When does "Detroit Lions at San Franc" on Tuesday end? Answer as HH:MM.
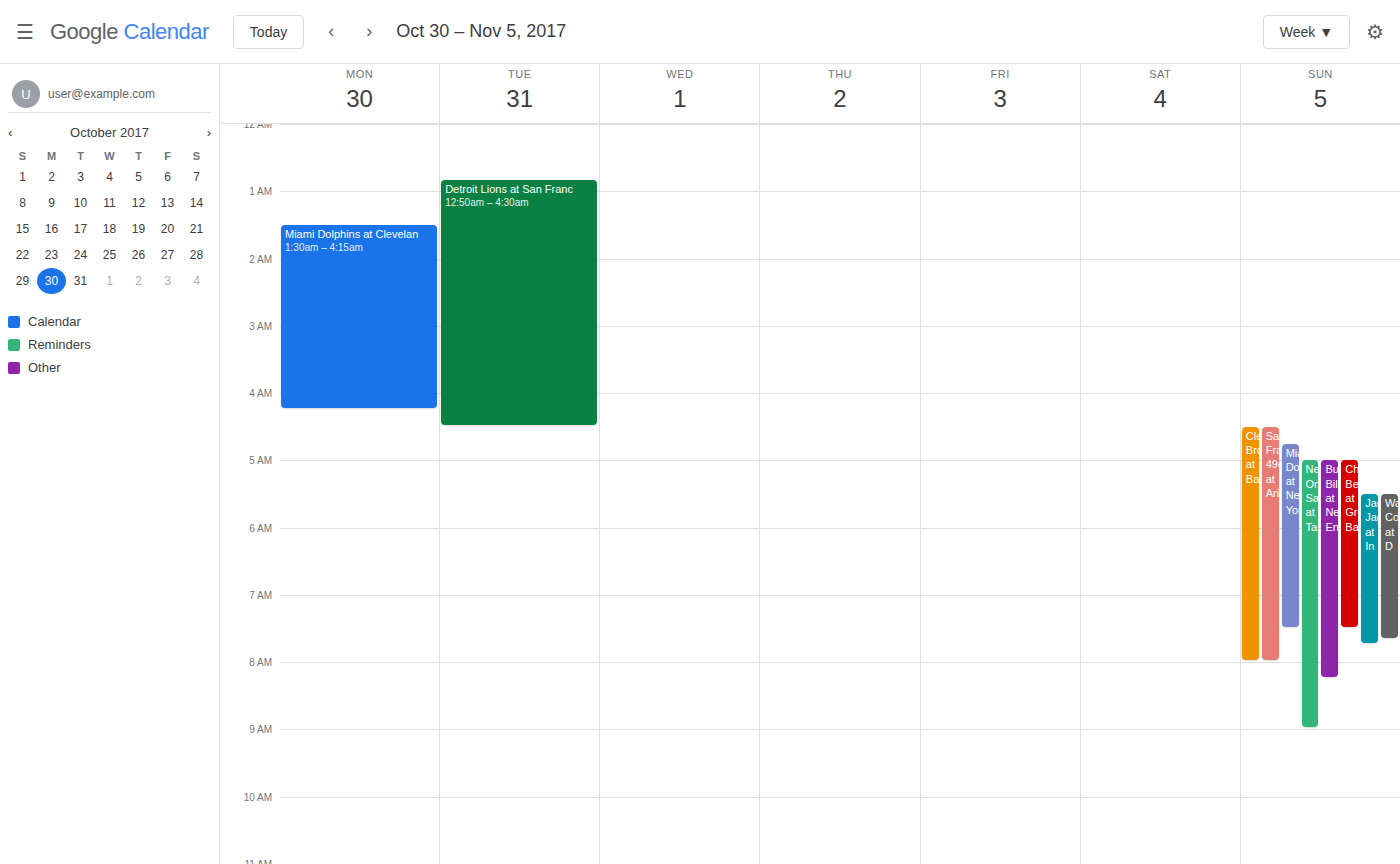
04:30